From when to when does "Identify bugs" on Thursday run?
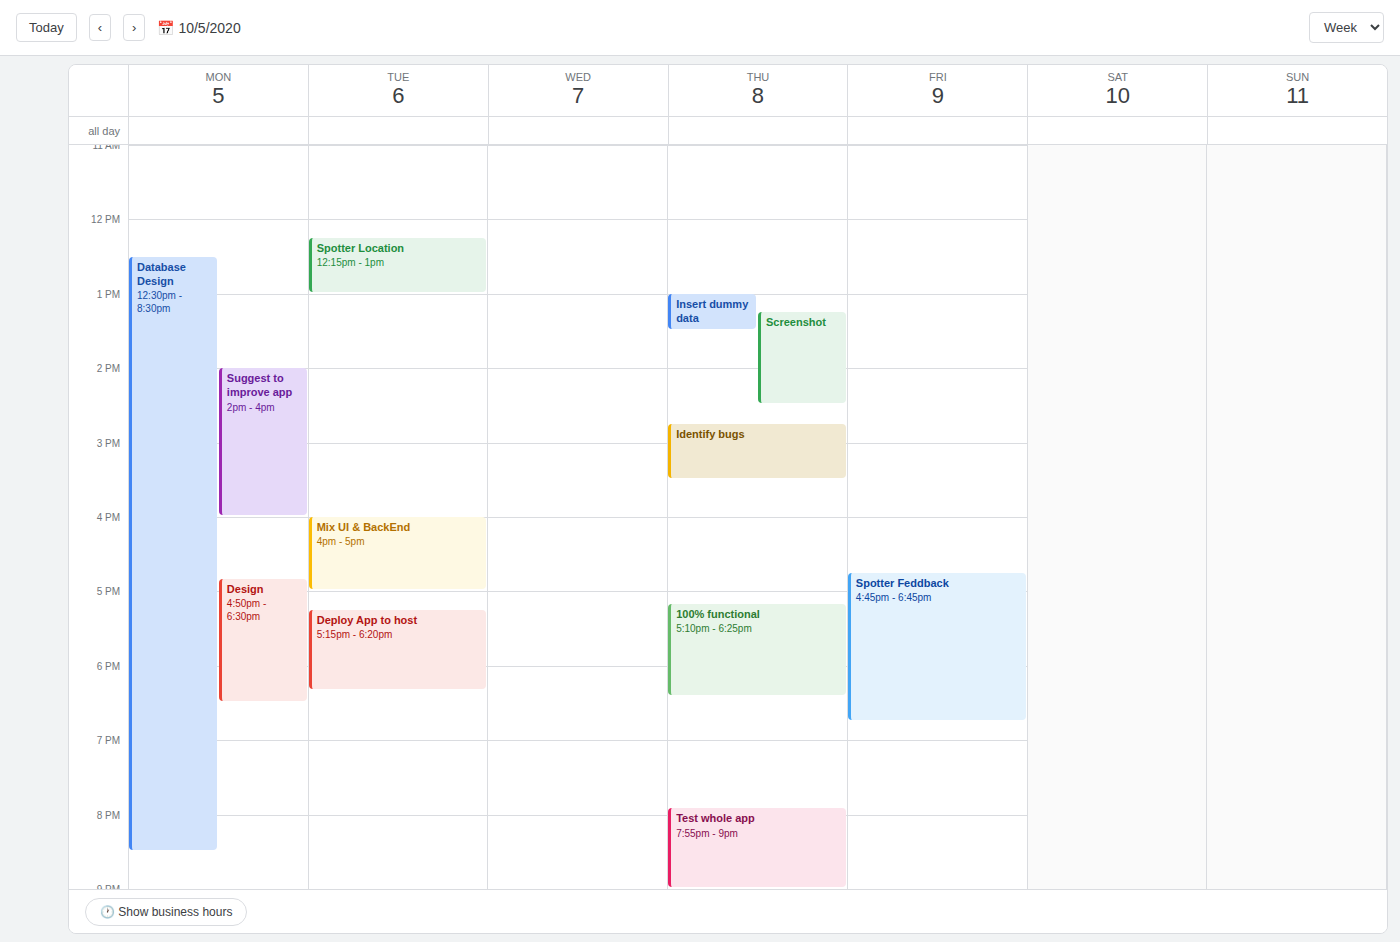
2:45 PM to 3:30 PM